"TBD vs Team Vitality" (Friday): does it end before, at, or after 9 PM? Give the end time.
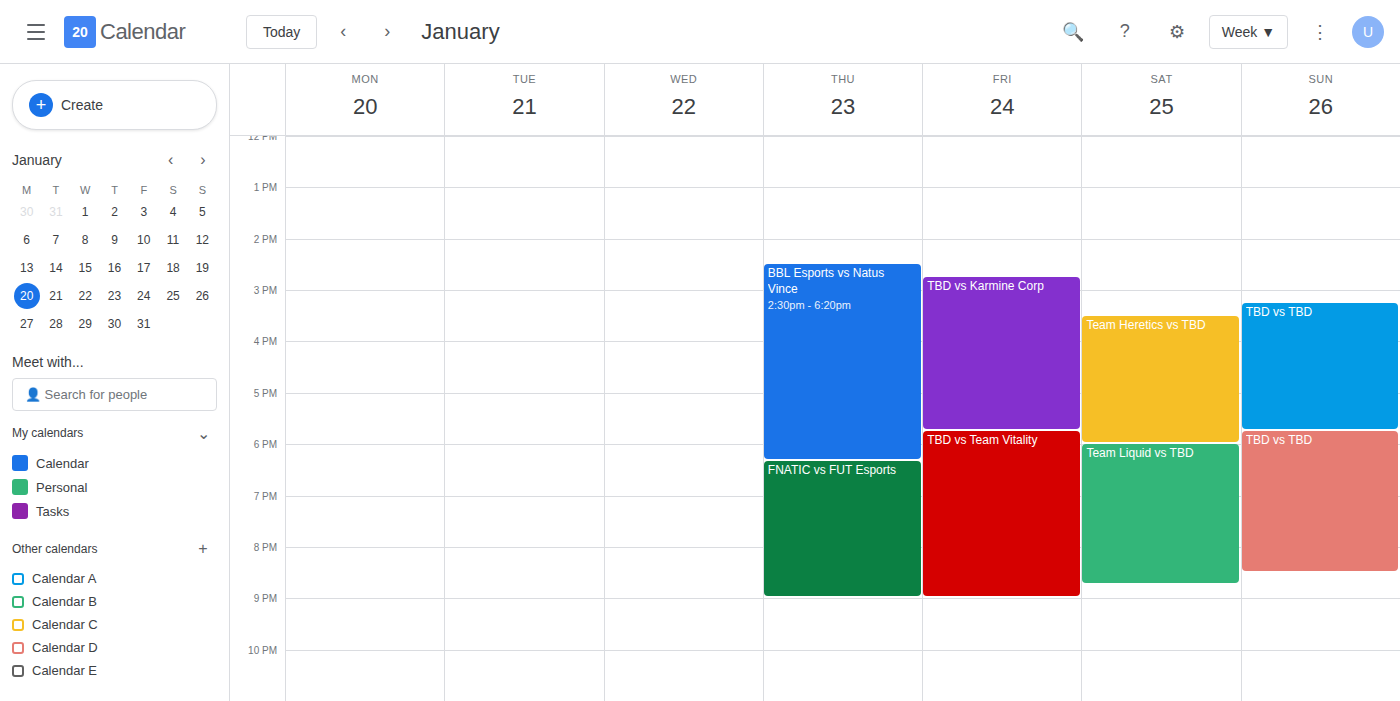
9:00 PM -- exactly at 9 PM, on the 9 PM line.